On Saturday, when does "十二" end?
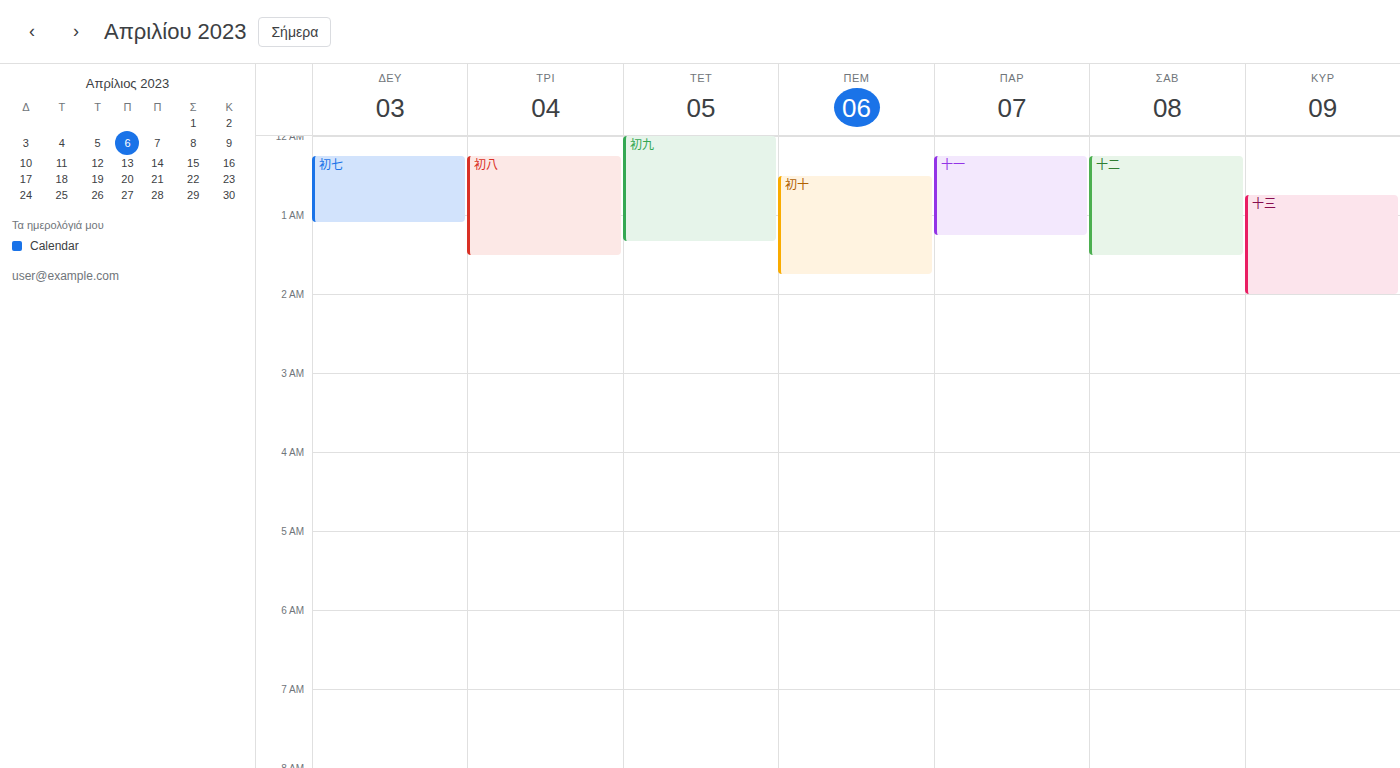
1:30 AM